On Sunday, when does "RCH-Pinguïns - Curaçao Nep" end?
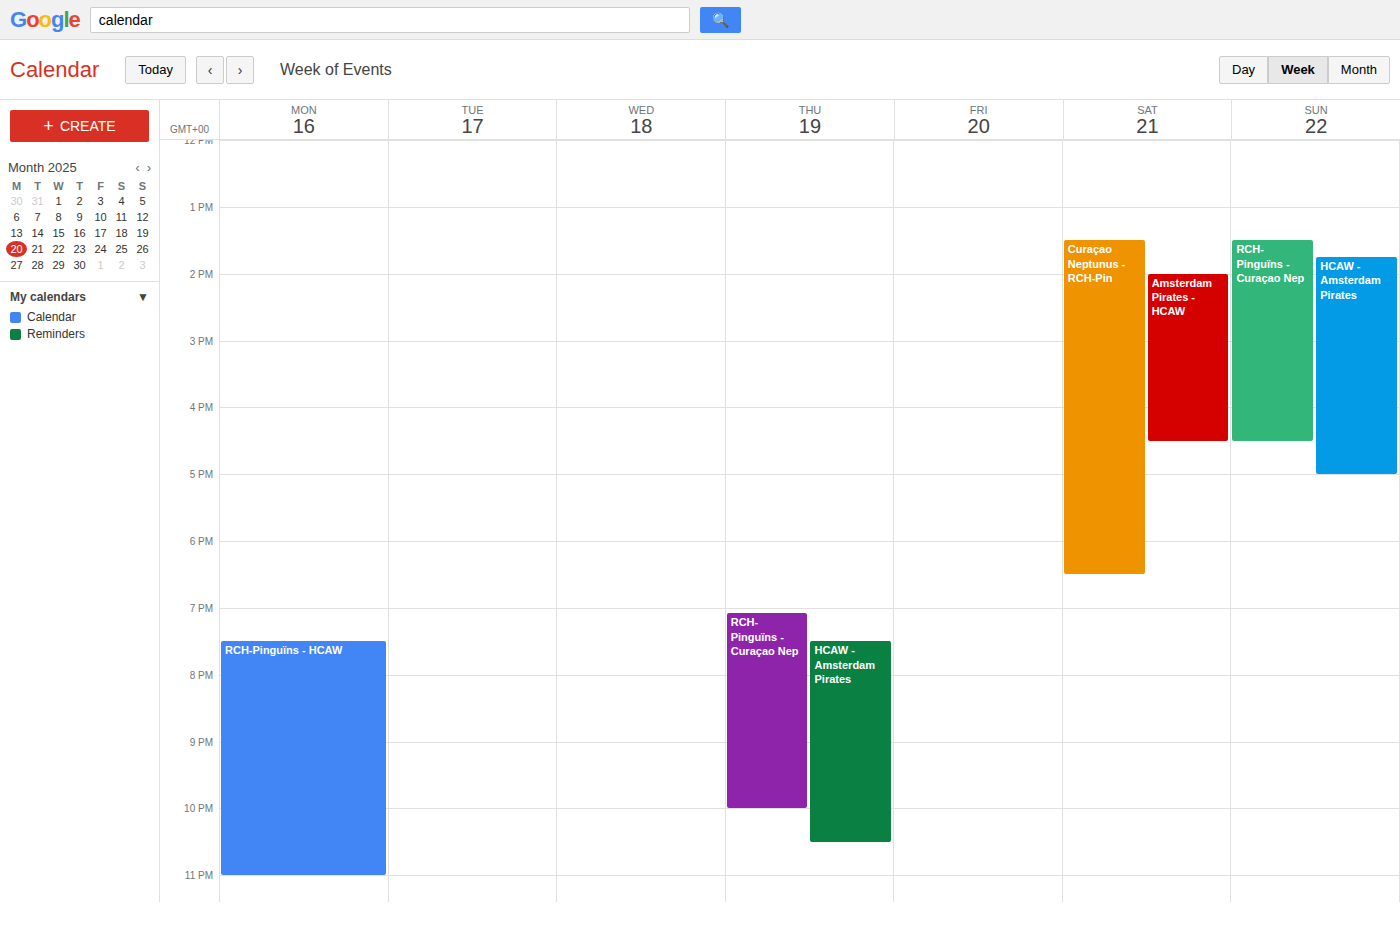
4:30 PM